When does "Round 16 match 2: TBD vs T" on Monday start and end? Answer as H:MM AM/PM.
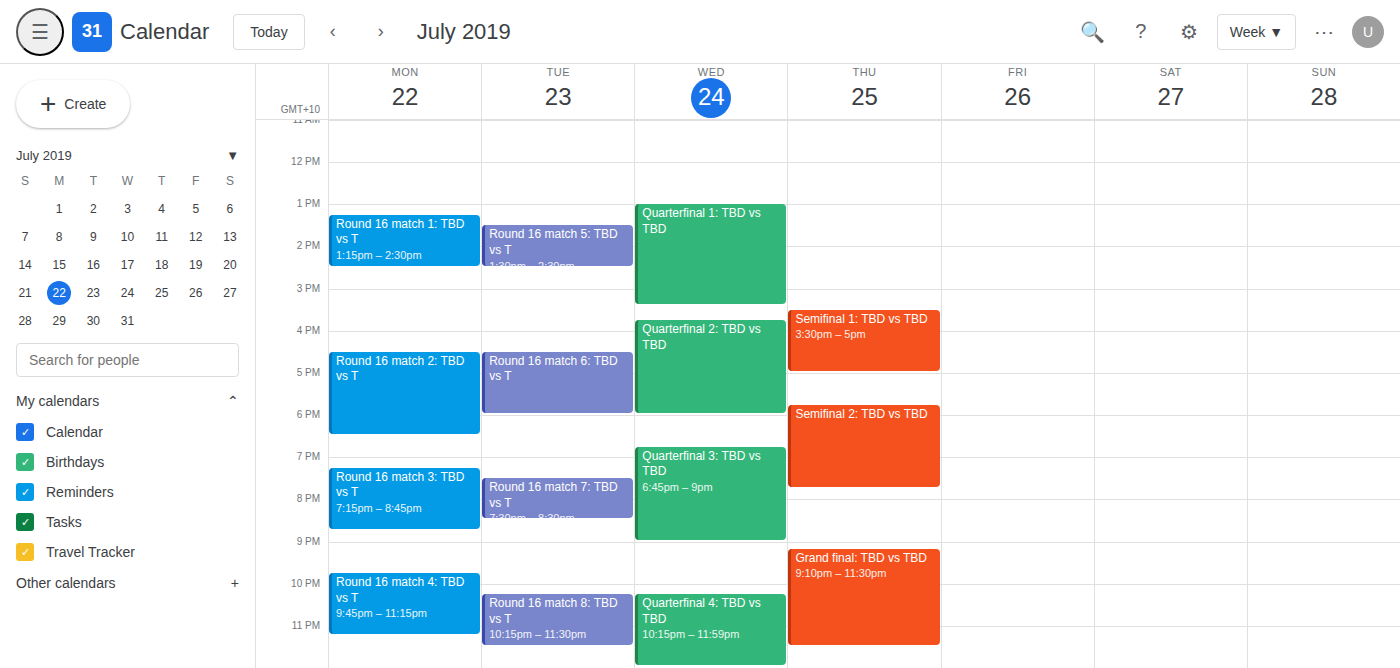
4:30 PM to 6:30 PM